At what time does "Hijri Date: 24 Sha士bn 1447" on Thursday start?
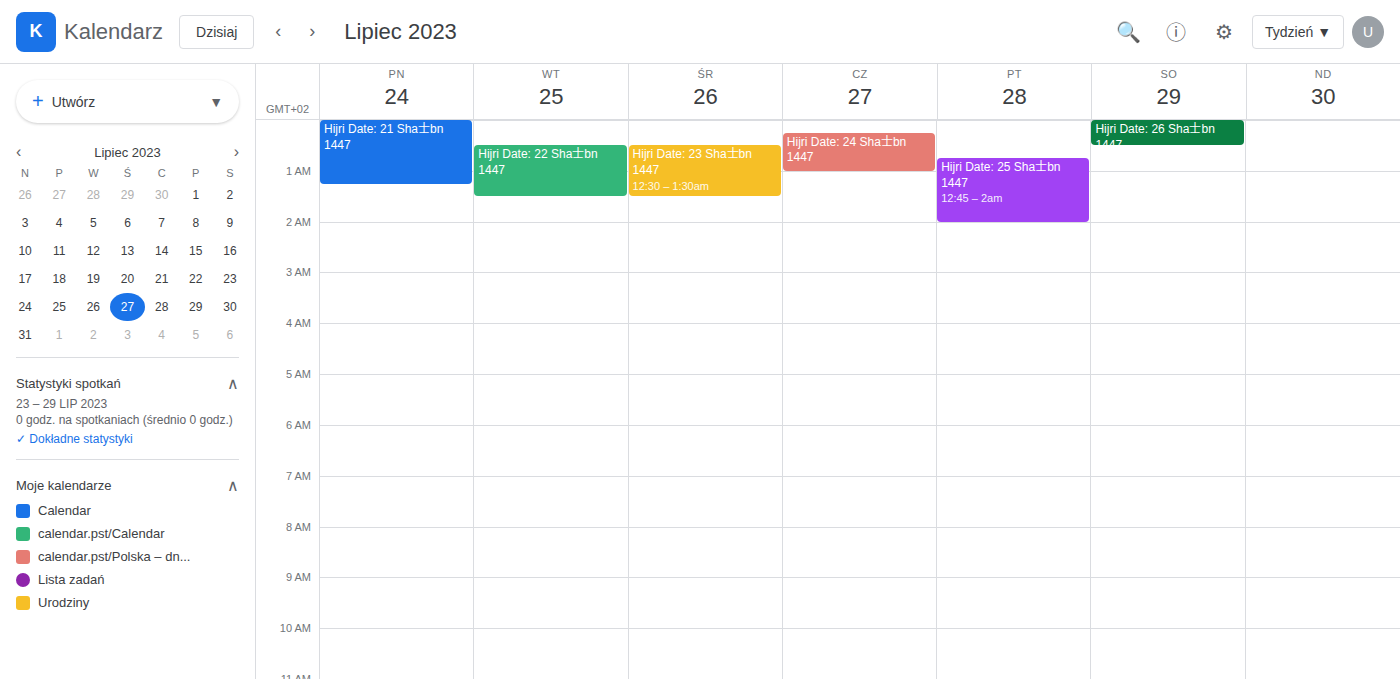
12:15 AM